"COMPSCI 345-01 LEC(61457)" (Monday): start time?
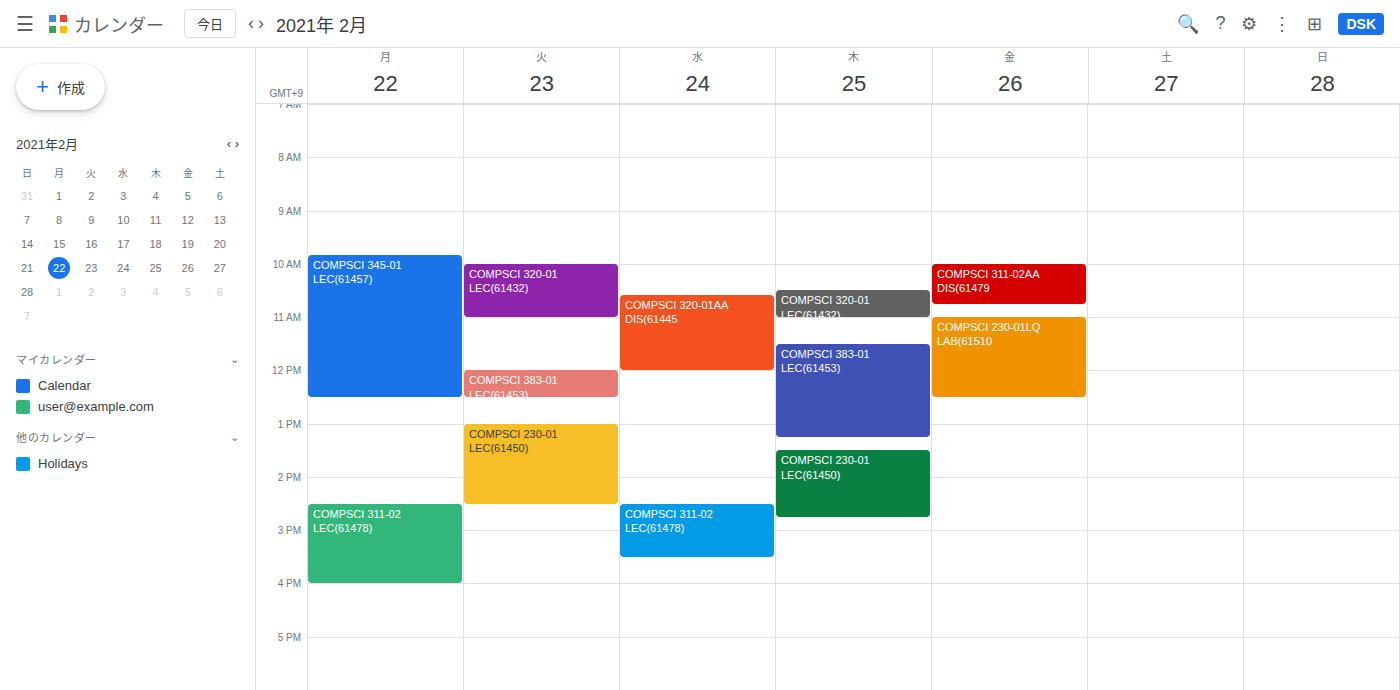
9:50 AM